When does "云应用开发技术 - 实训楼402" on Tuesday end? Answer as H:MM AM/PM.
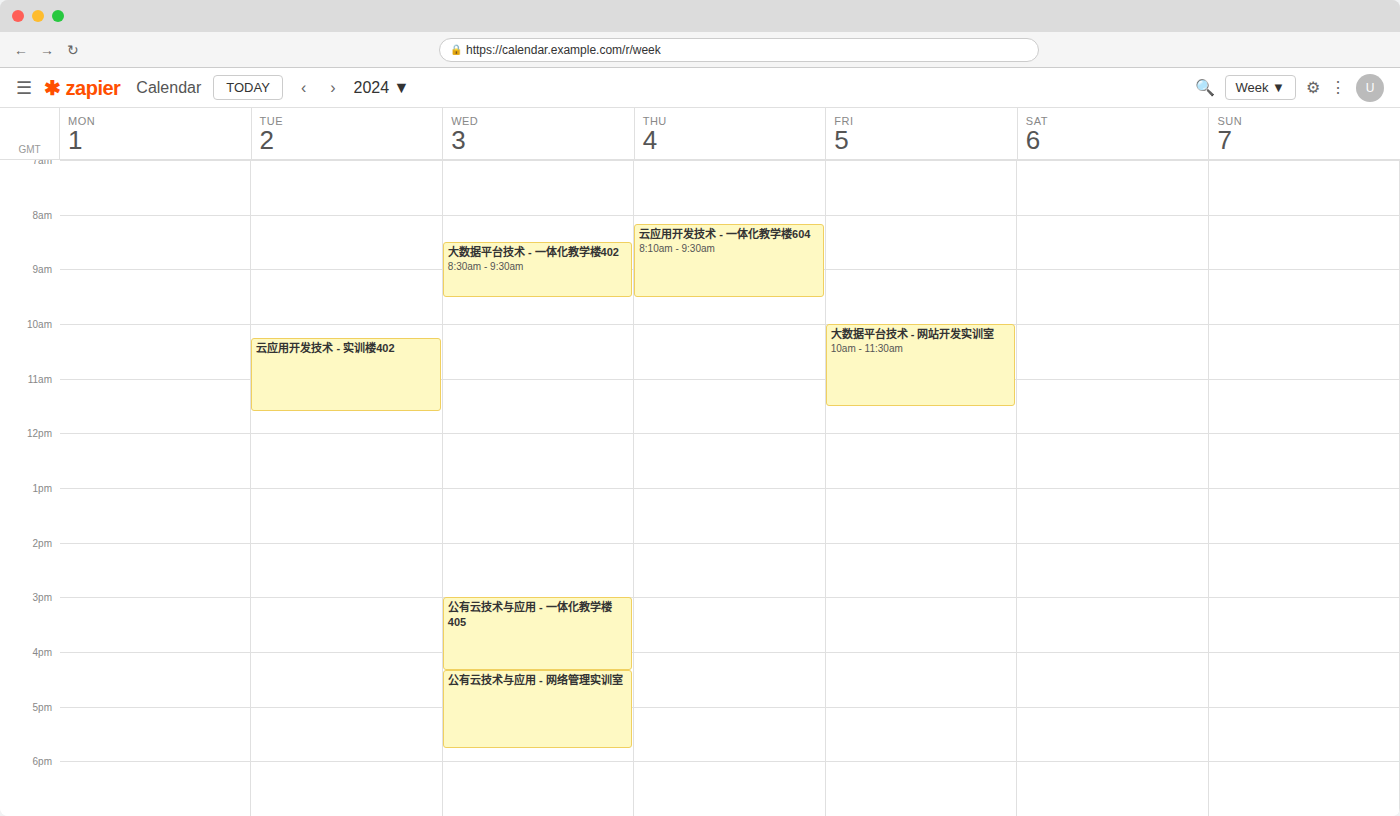
11:35 AM